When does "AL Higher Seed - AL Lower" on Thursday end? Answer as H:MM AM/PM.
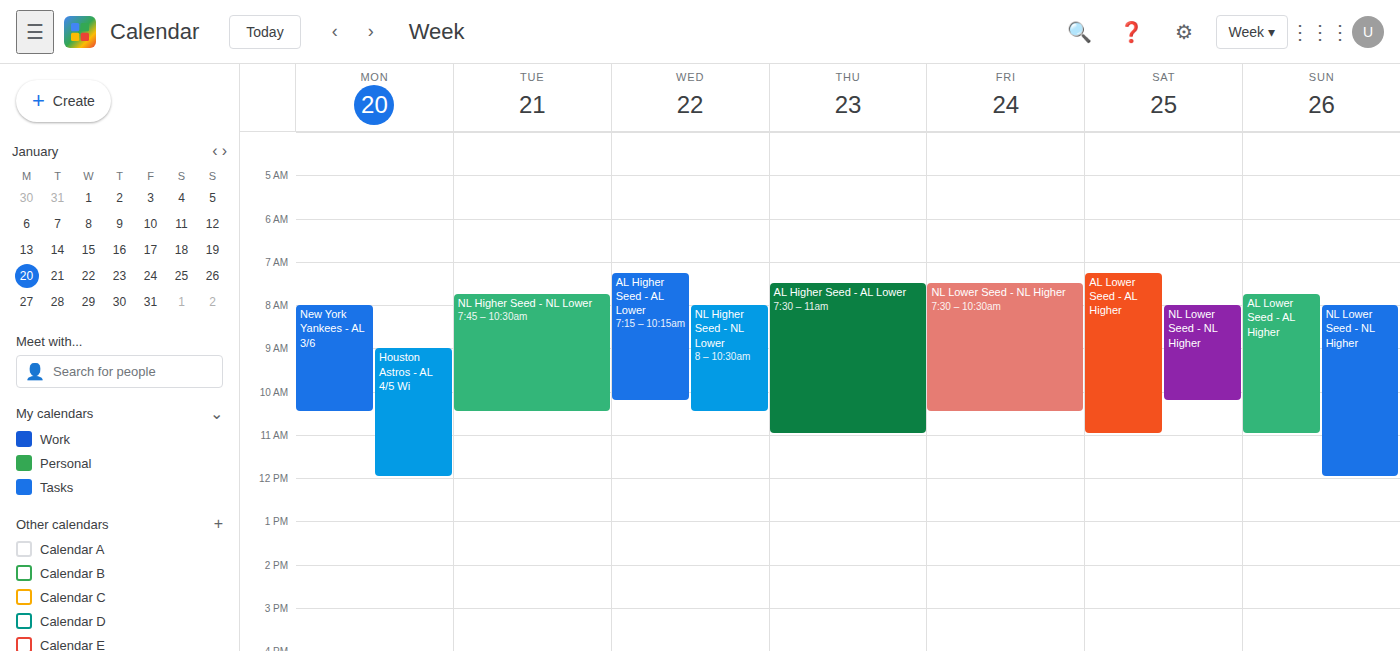
11:00 AM